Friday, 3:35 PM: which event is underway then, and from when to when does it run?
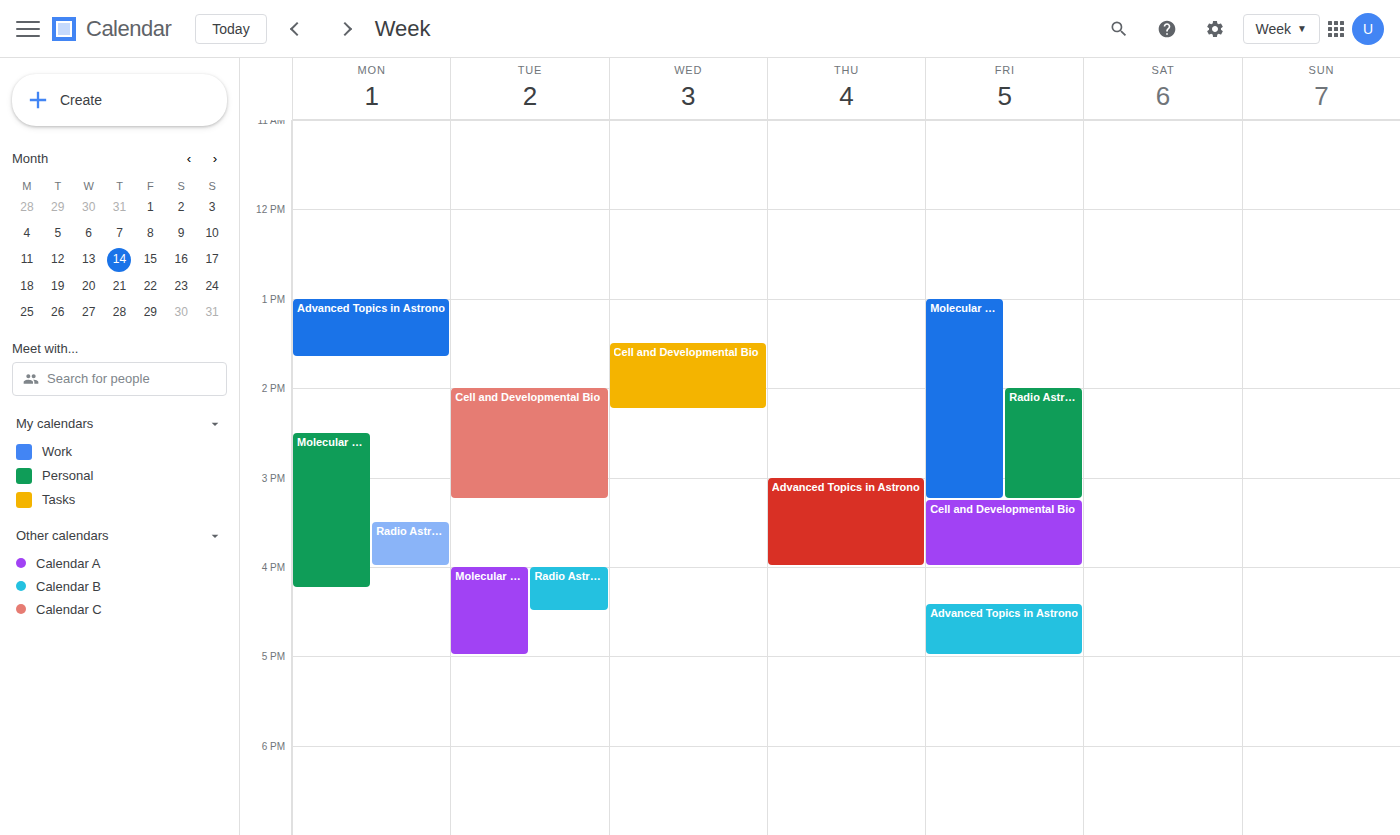
"Cell and Developmental Bio", 3:15 PM to 4:00 PM